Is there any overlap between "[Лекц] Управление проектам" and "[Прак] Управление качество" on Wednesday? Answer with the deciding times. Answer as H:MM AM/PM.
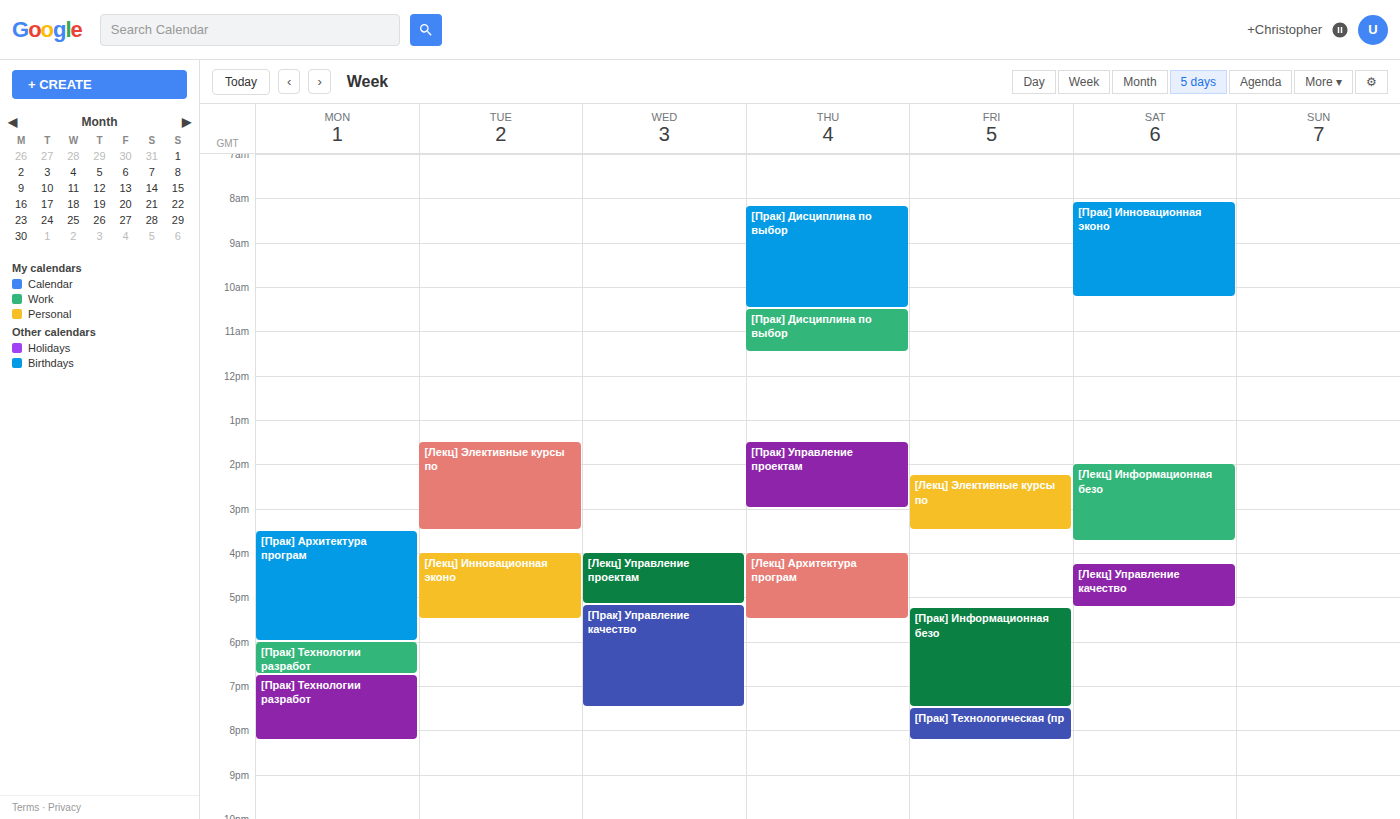
"[Лекц] Управление проектам" ends at 5:10 PM, exactly when "[Прак] Управление качество" starts -- they touch but do not overlap.